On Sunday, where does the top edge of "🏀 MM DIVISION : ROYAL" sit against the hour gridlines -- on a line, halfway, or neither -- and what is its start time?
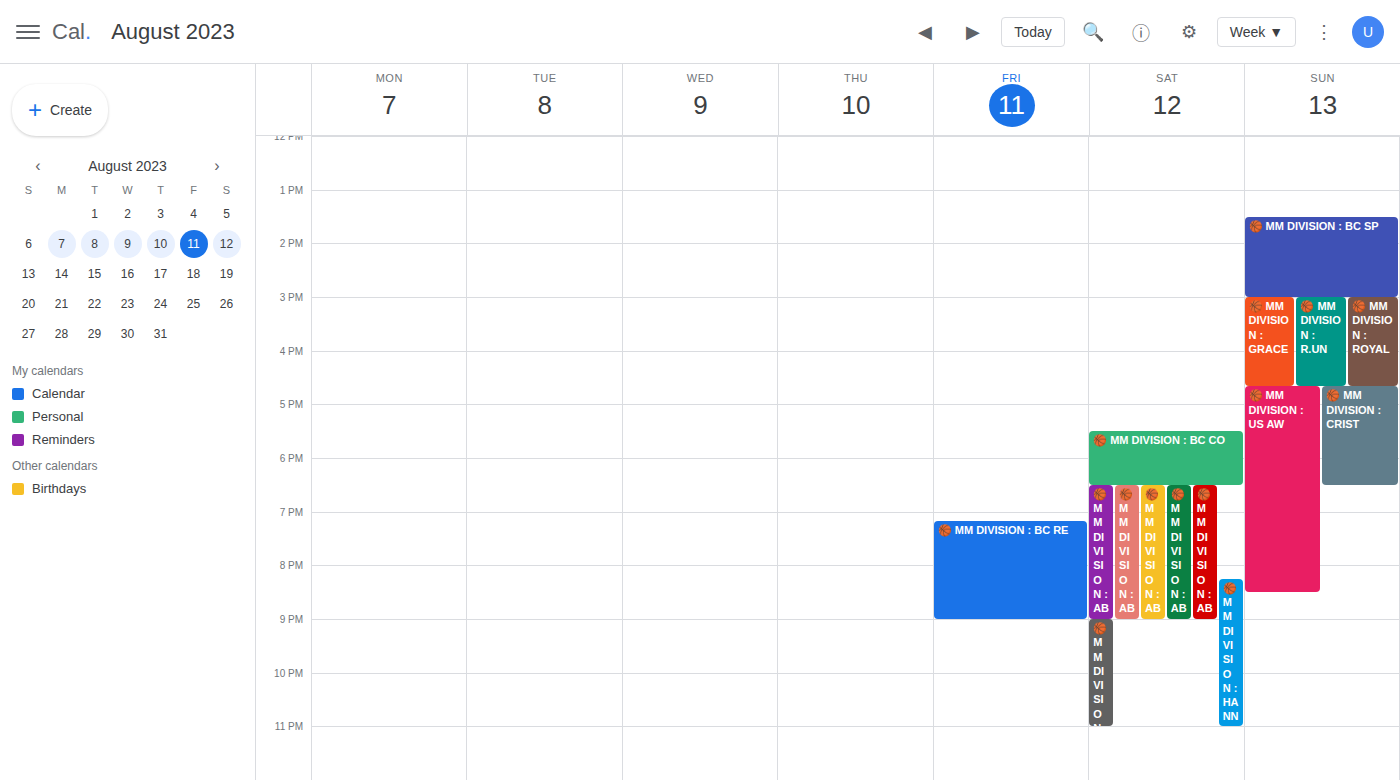
3:00 PM -- exactly on the 3 PM line.